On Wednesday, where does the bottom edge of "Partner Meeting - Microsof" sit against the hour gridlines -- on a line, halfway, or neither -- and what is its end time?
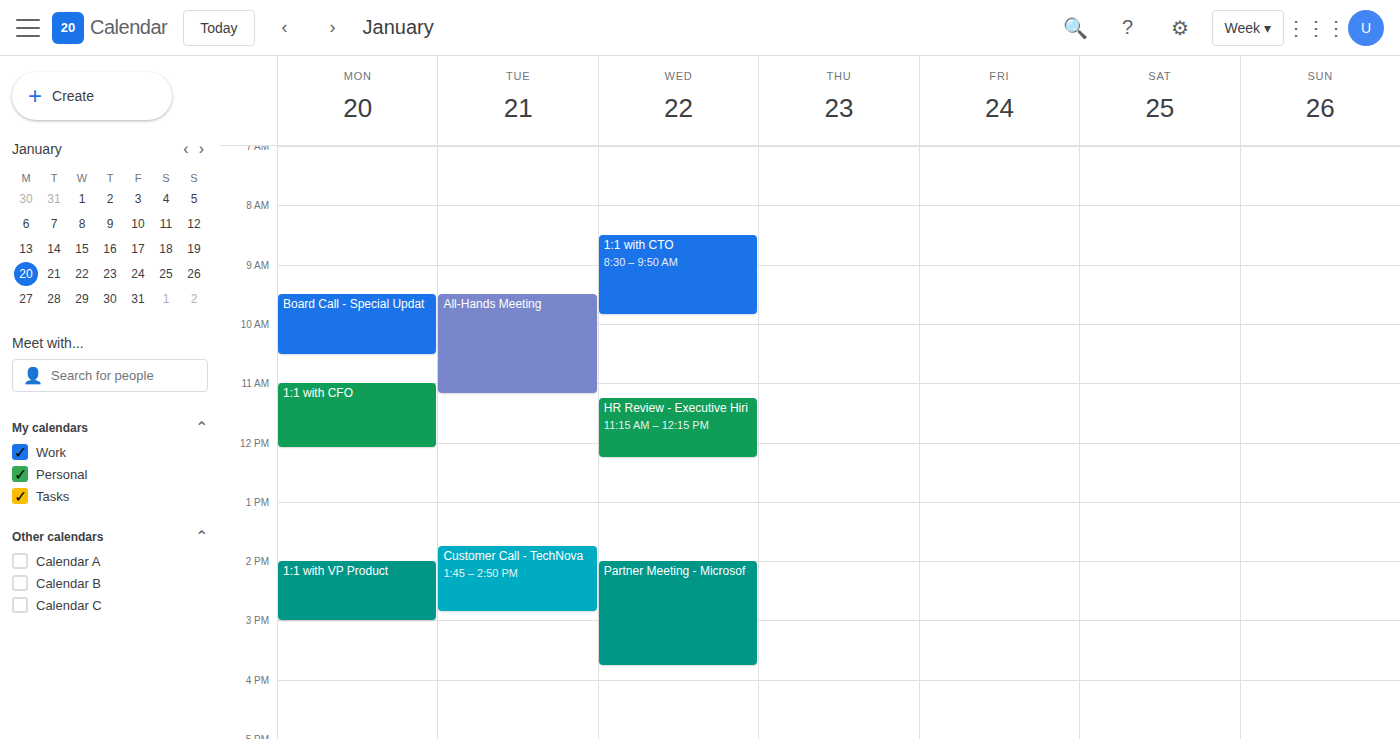
3:45 PM -- neither: three quarters of the way from the 3 PM line to the 4 PM line.